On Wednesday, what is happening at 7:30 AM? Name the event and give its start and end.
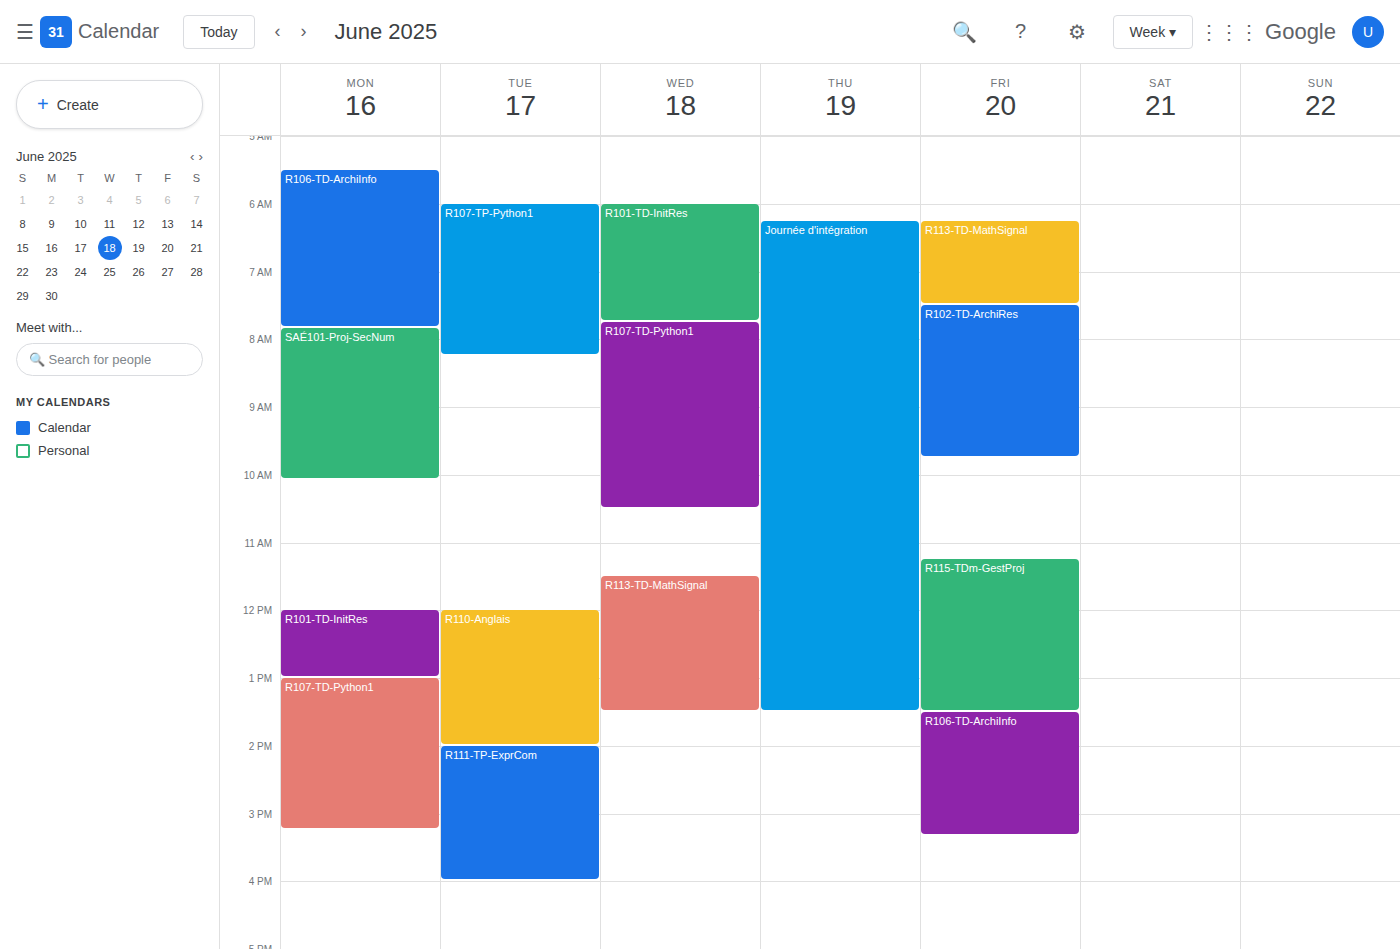
"R101-TD-InitRes", 6:00 AM to 7:45 AM